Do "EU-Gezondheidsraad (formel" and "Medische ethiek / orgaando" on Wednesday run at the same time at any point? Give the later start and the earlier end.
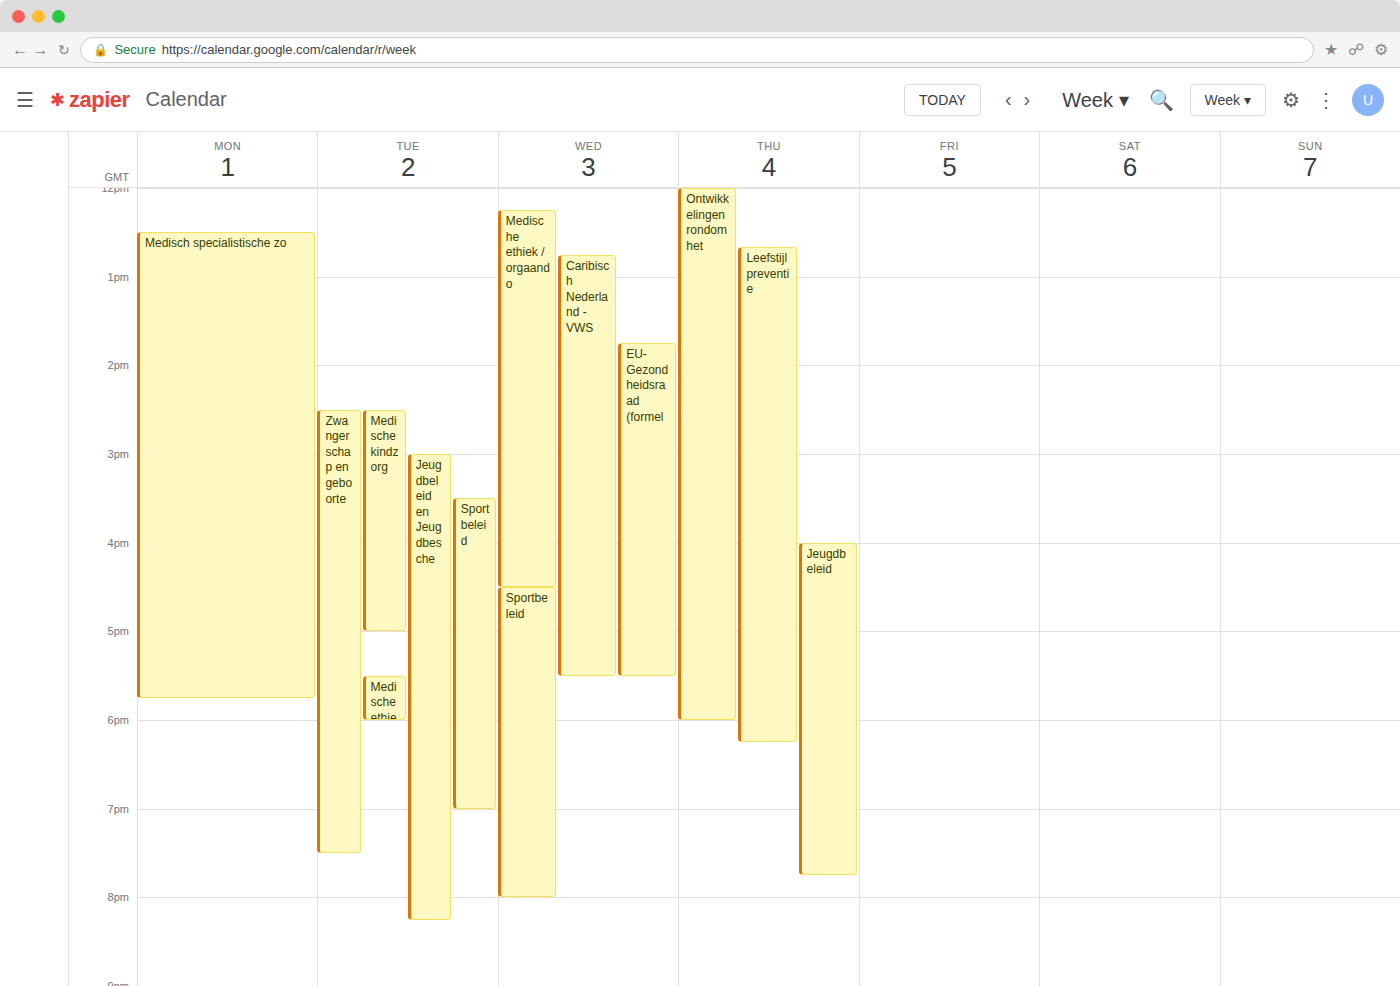
"EU-Gezondheidsraad (formel" starts at 1:45 PM, before "Medische ethiek / orgaando" ends at 4:30 PM -- they overlap.